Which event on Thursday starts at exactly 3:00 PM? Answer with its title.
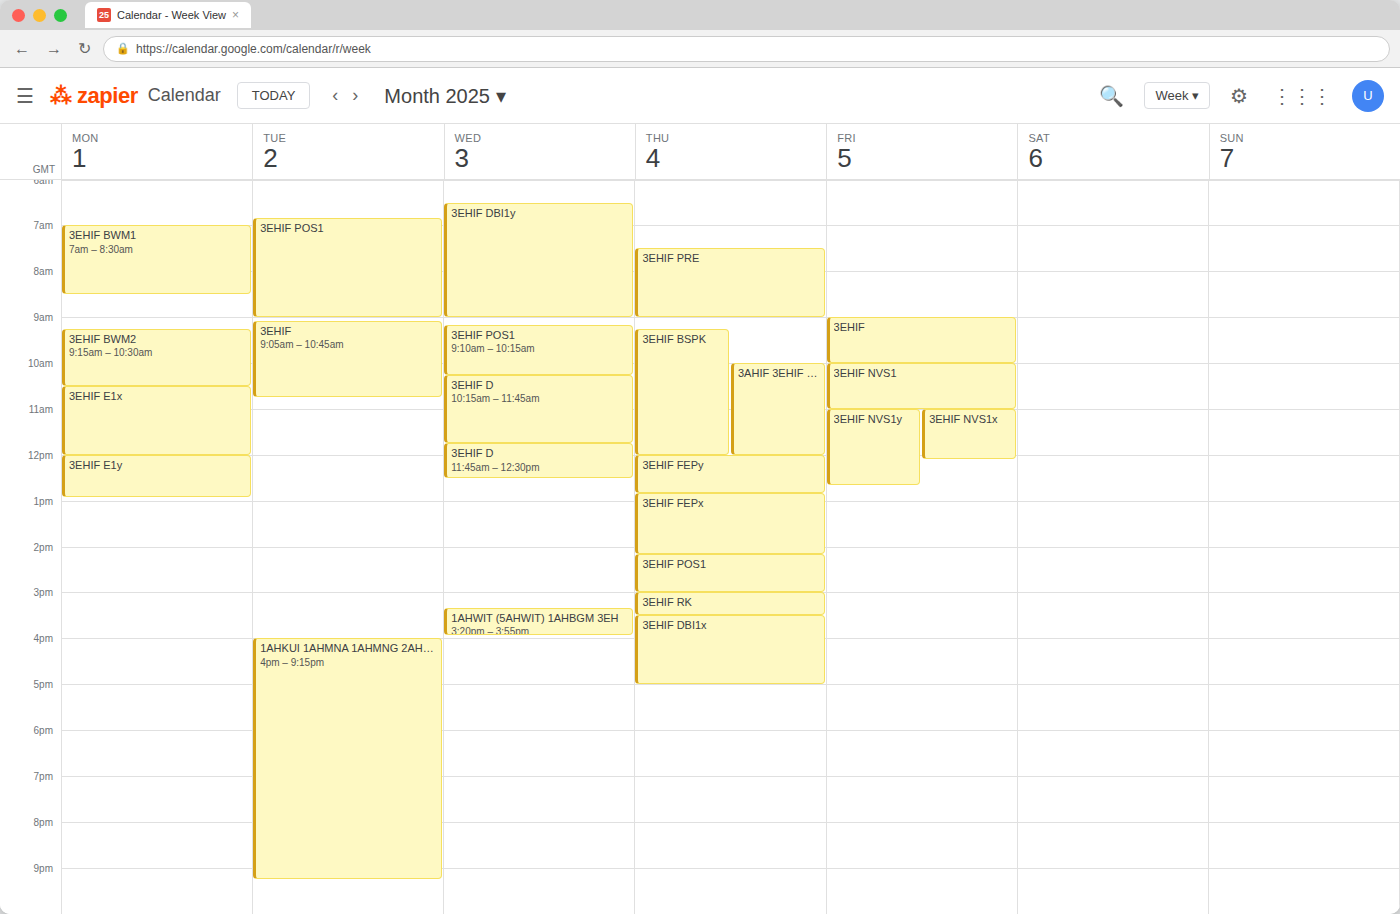
"3EHIF RK"